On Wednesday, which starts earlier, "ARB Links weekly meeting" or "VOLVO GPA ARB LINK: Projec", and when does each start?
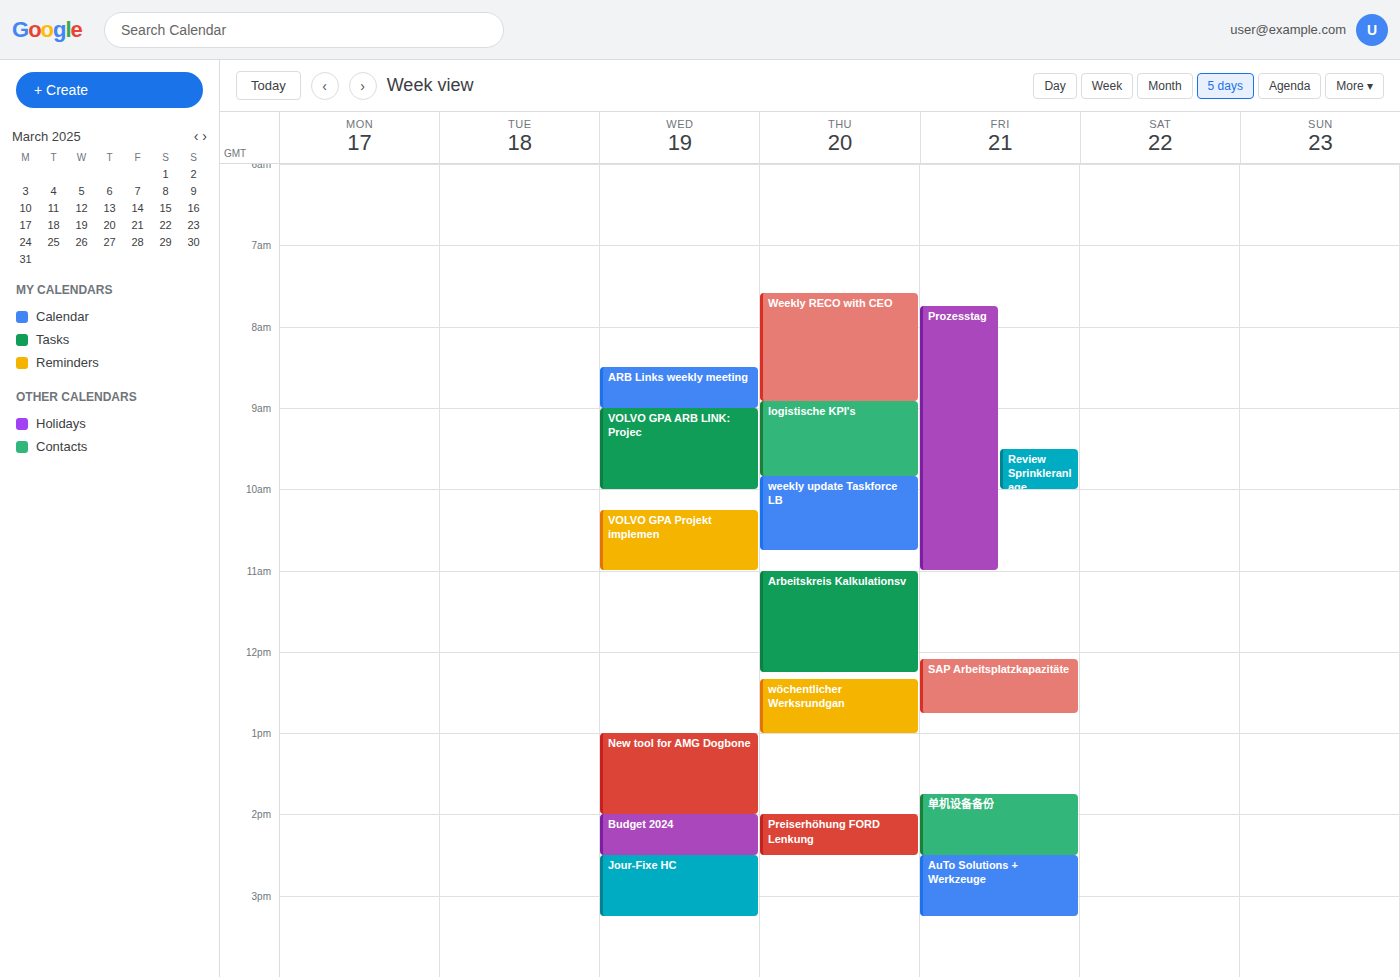
"ARB Links weekly meeting" 8:30 AM; "VOLVO GPA ARB LINK: Projec" 9:00 AM.